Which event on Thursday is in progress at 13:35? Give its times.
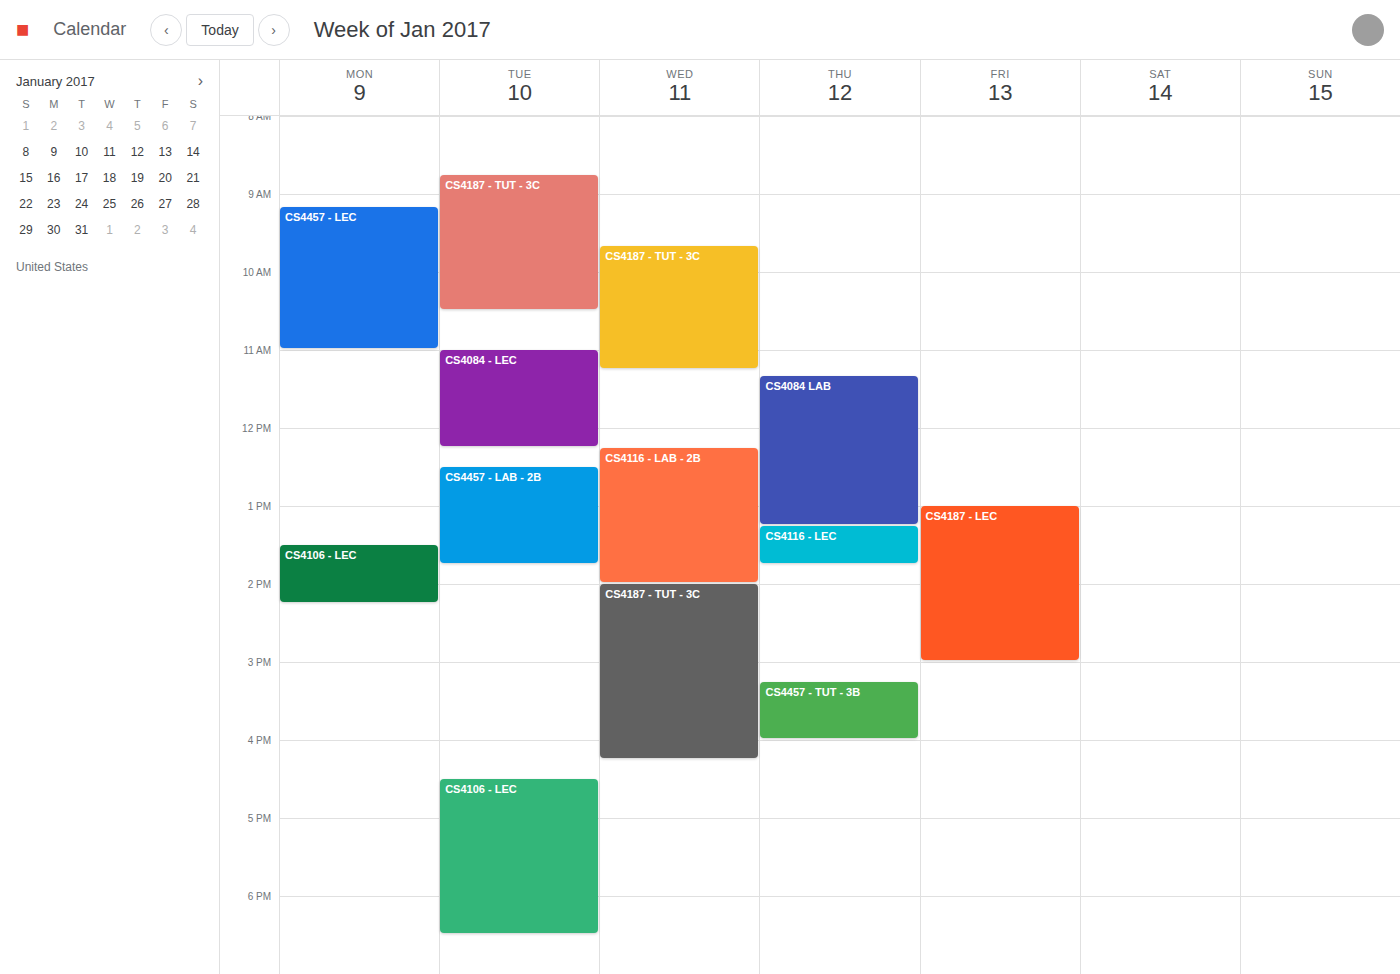
"CS4116 - LEC", 13:15 to 13:45